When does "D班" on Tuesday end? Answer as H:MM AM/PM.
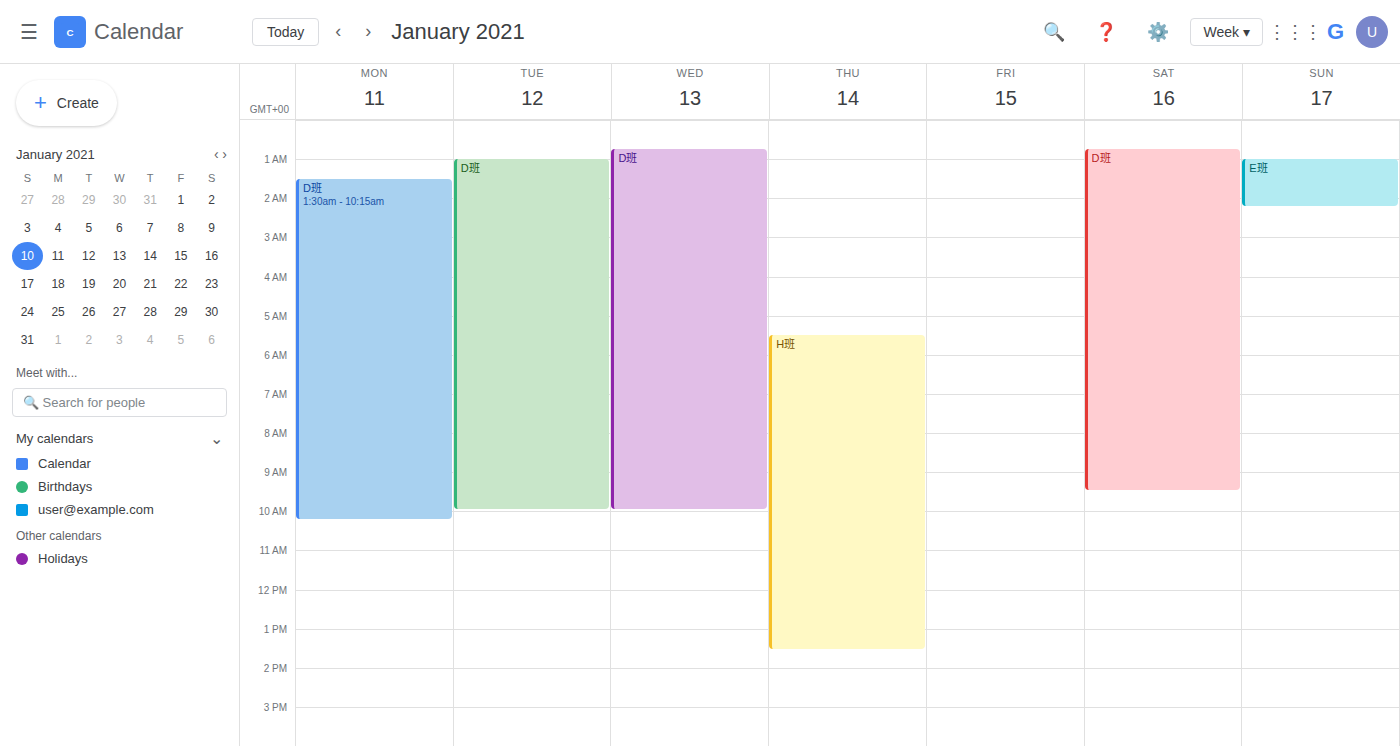
10:00 AM